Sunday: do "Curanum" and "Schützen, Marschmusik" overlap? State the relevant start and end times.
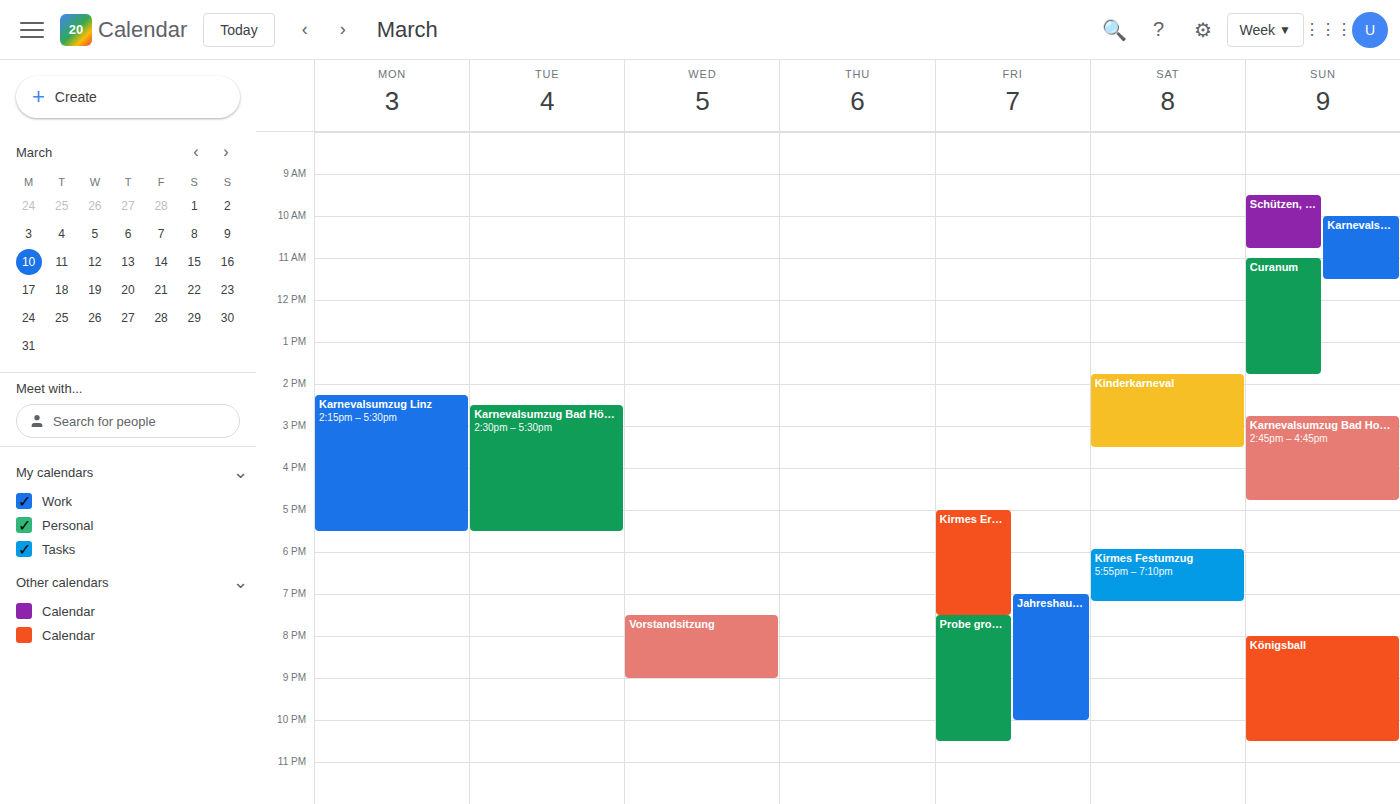
"Schützen, Marschmusik" ends at 10:45 AM and "Curanum" starts at 11:00 AM -- no overlap.